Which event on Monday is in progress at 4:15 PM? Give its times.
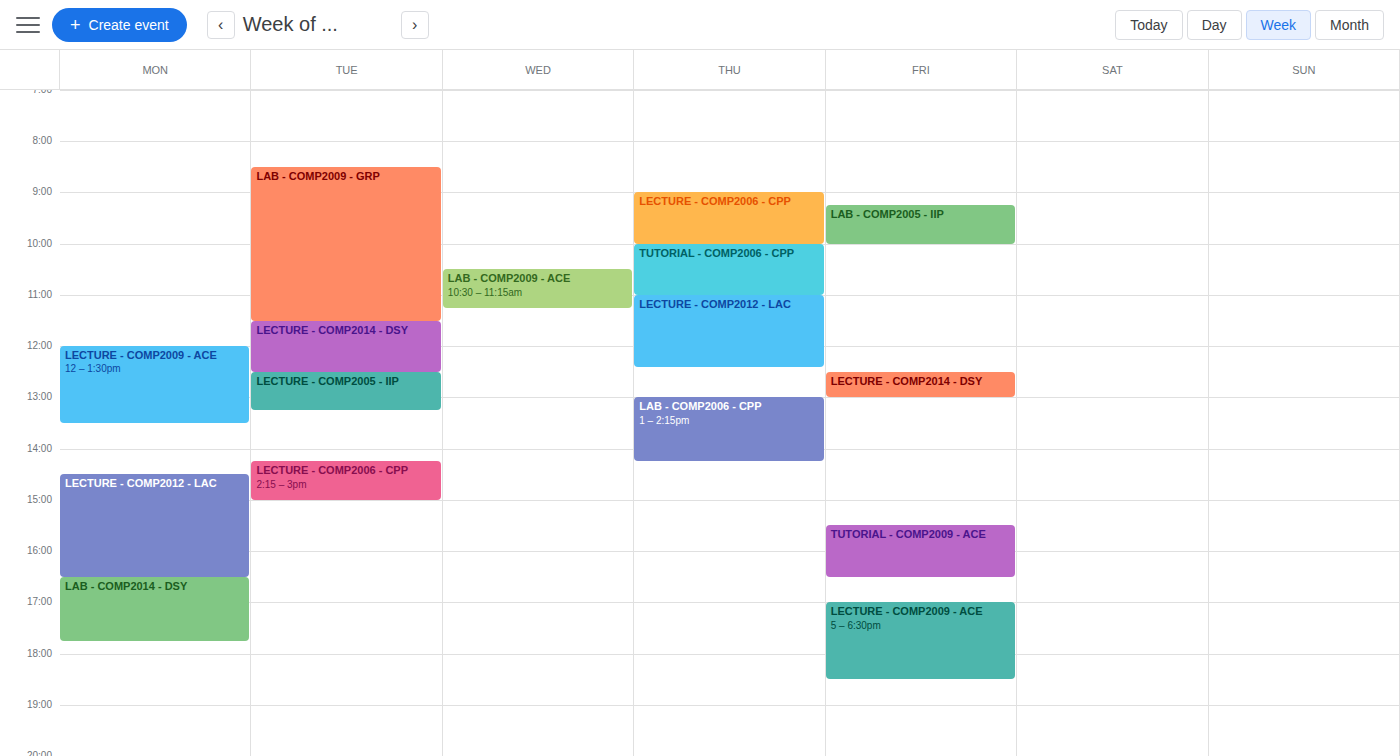
"LECTURE - COMP2012 - LAC", 2:30 PM to 4:30 PM